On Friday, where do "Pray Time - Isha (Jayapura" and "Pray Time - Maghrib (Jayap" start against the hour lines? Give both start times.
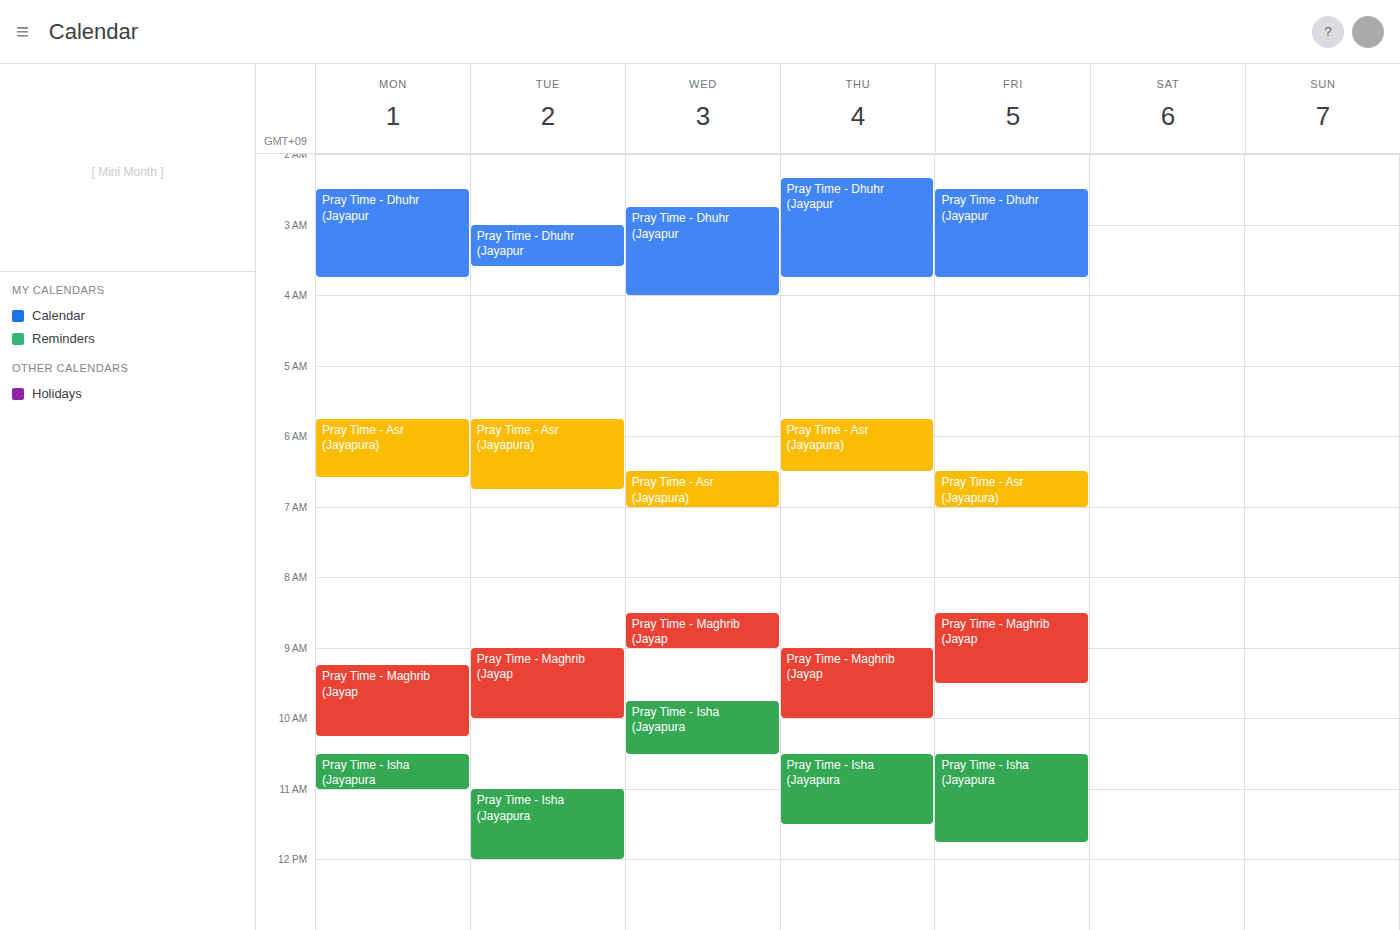
"Pray Time - Isha (Jayapura": 10:30 AM, halfway between the 10 AM and 11 AM lines. "Pray Time - Maghrib (Jayap": 8:30 AM, halfway between the 8 AM and 9 AM lines.